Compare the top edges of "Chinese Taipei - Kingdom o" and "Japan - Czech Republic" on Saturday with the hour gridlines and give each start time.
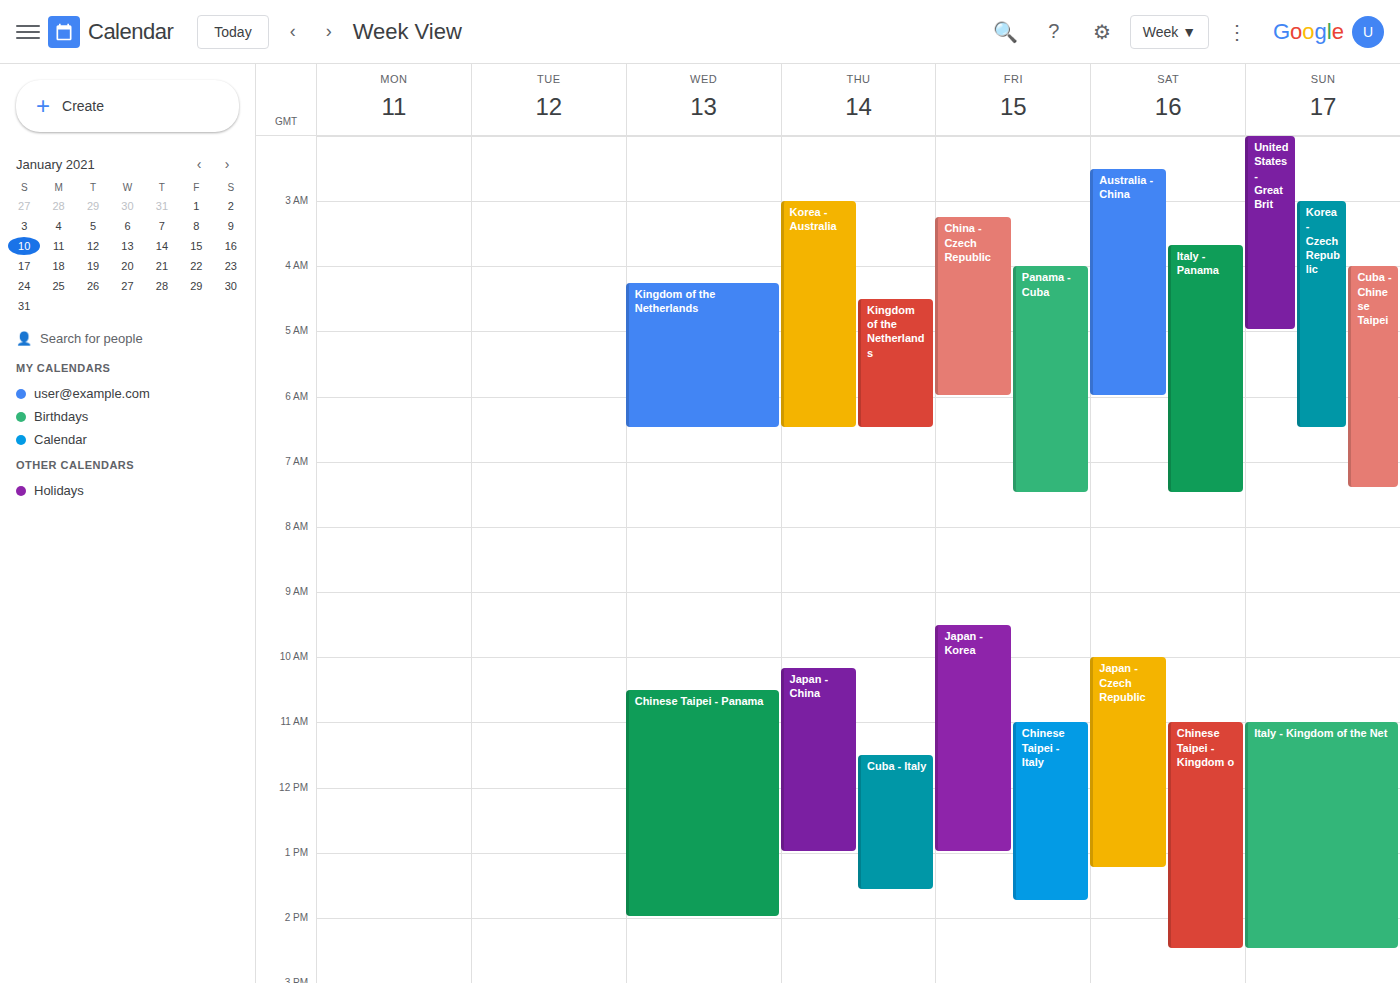
"Chinese Taipei - Kingdom o": 11:00 AM, exactly on the 11 AM line. "Japan - Czech Republic": 10:00 AM, exactly on the 10 AM line.